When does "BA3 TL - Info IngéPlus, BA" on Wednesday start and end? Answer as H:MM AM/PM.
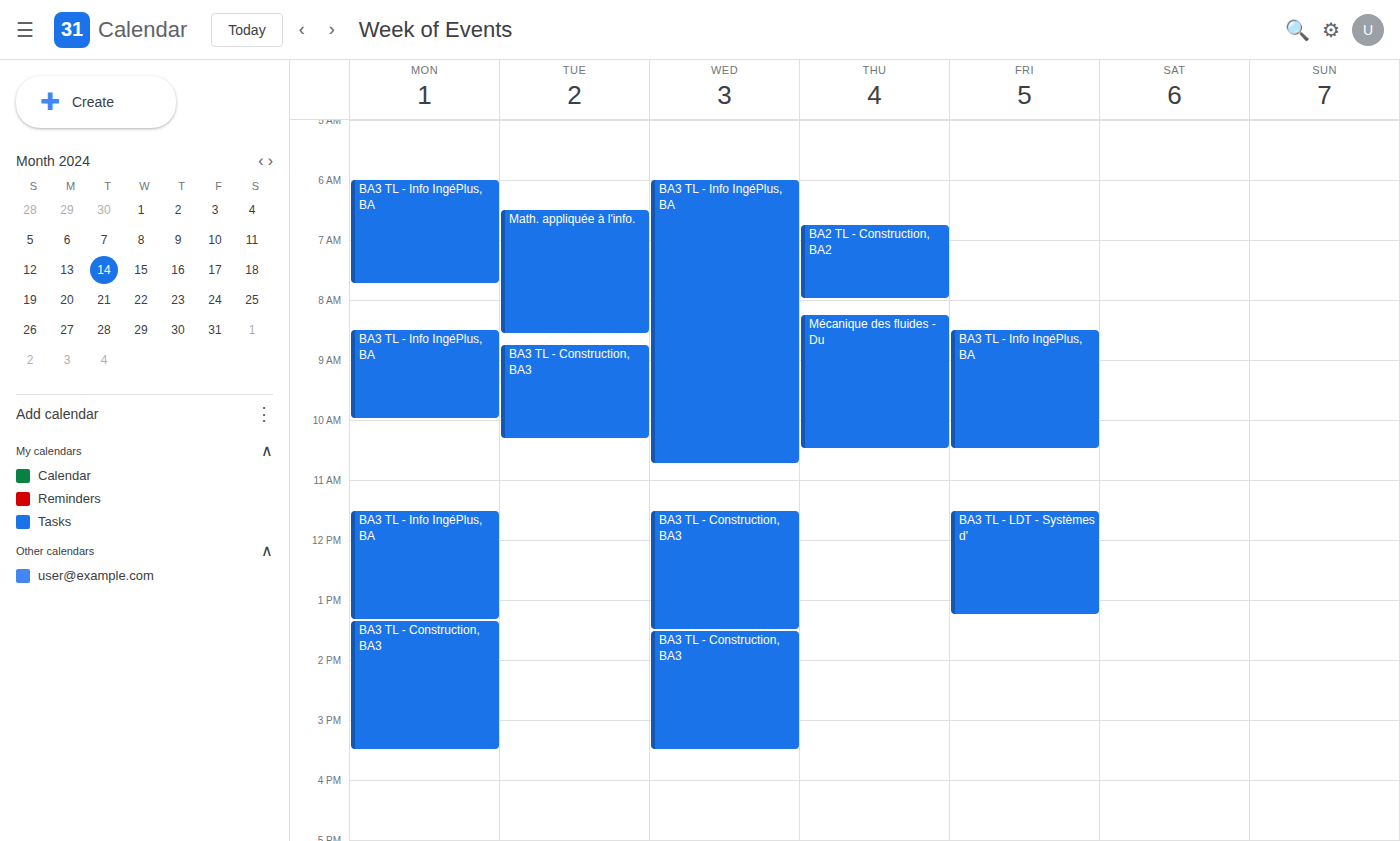
6:00 AM to 10:45 AM